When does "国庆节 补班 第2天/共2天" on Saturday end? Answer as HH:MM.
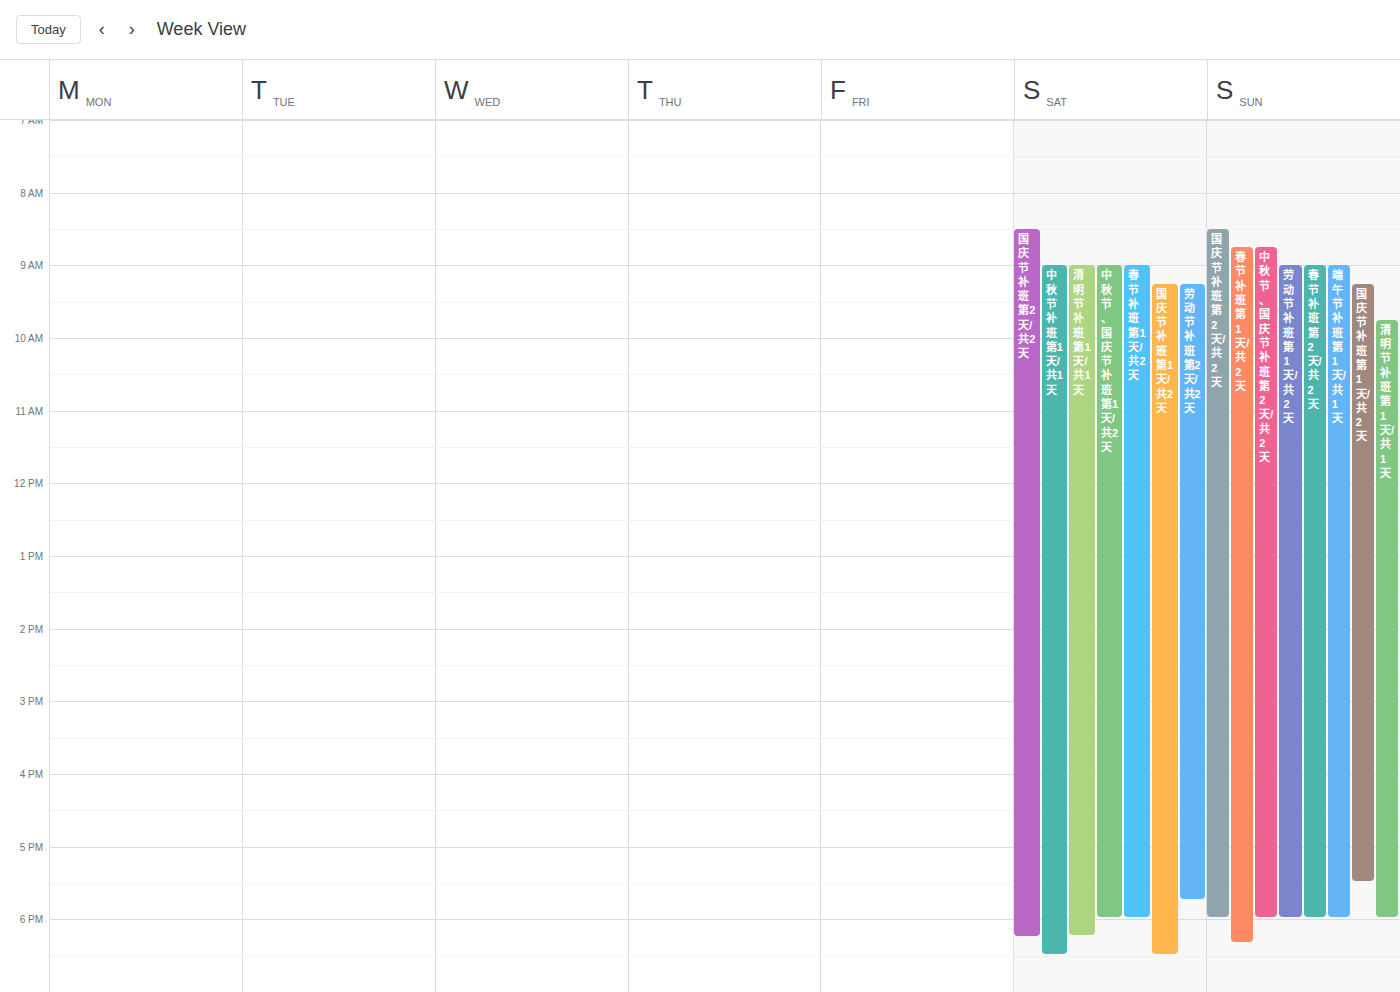
18:15